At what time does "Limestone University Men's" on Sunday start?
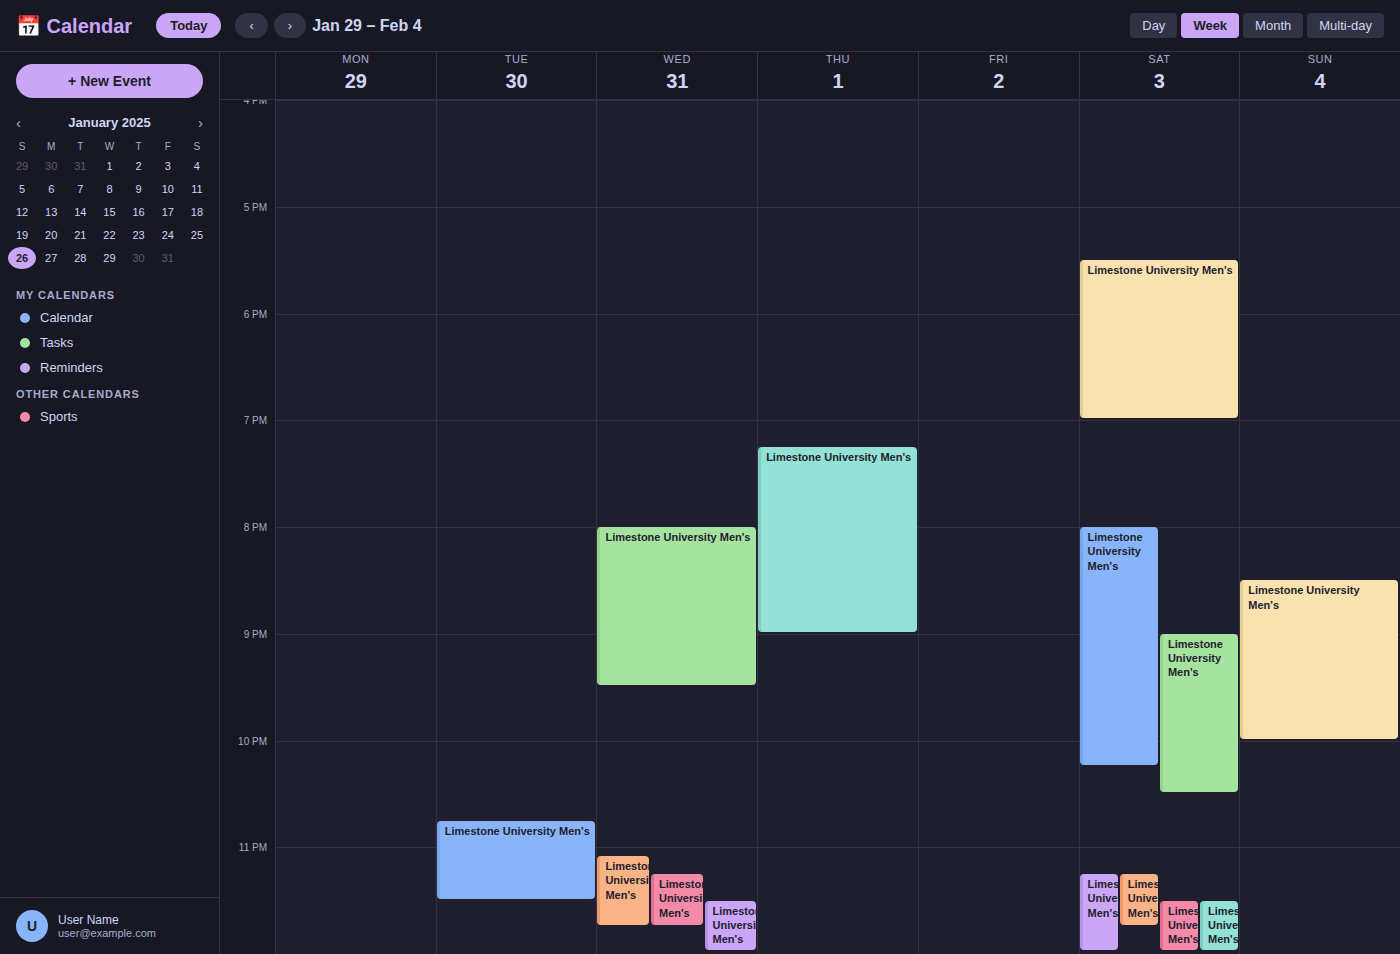
8:30 PM